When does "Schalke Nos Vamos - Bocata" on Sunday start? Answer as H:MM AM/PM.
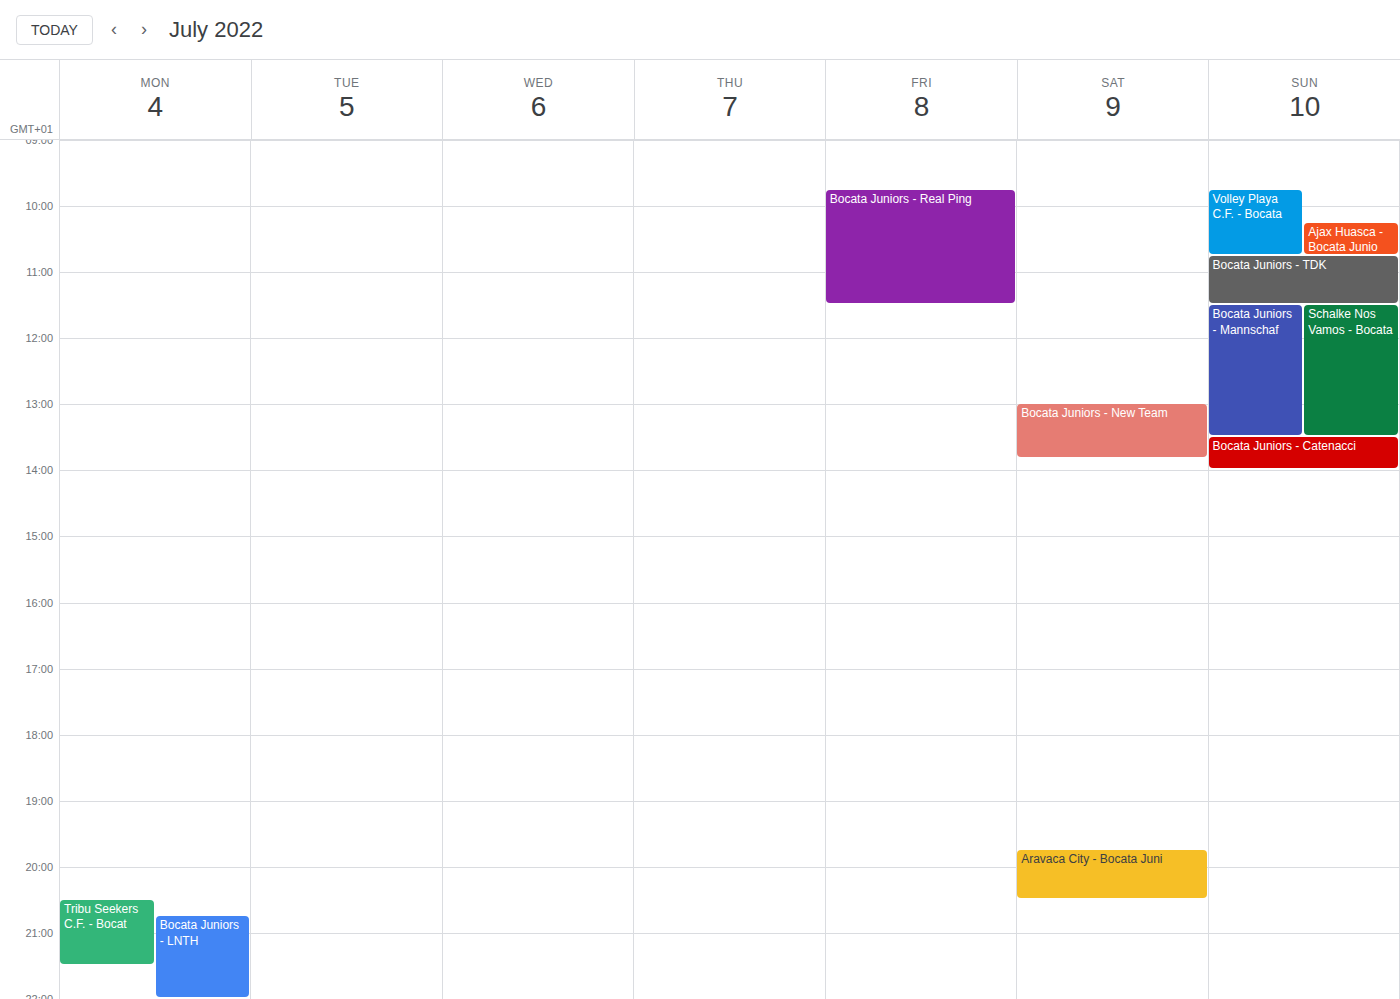
11:30 AM